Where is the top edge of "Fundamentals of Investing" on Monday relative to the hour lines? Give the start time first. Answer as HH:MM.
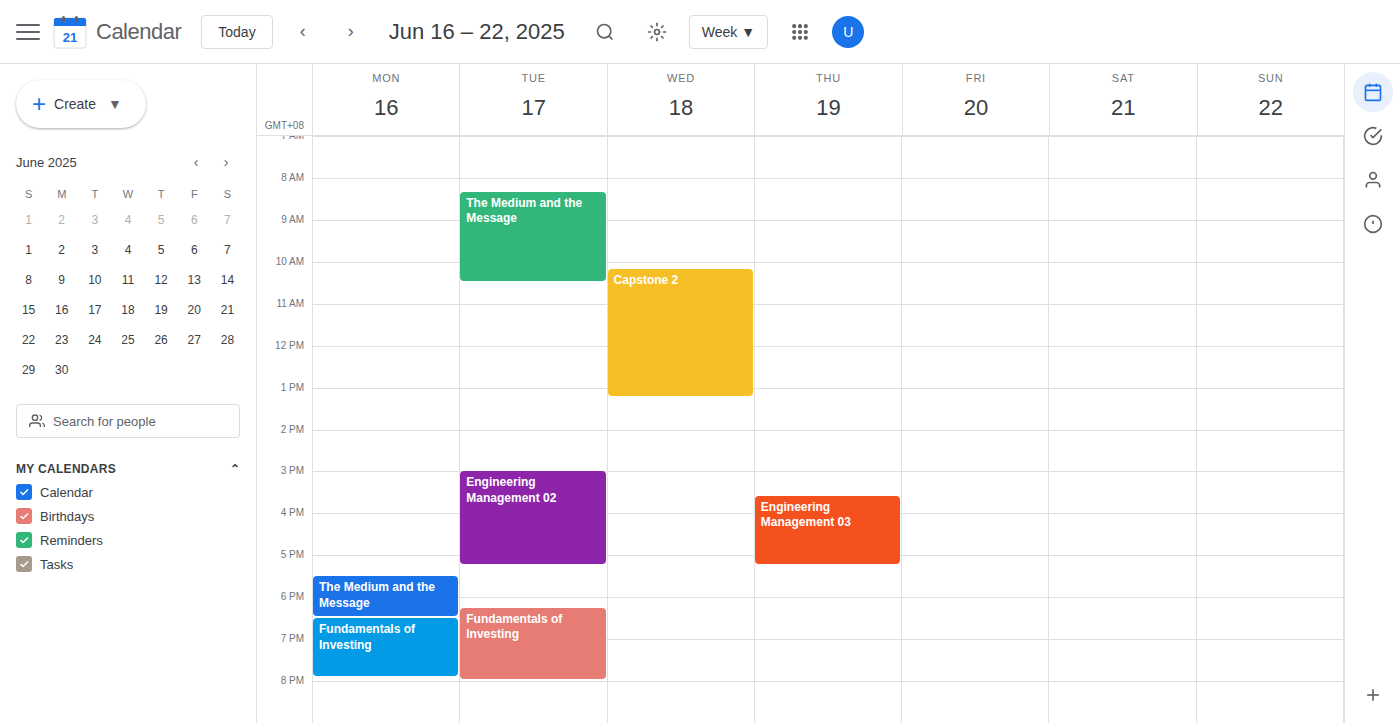
18:30 -- halfway between the 18:00 and 19:00 lines.